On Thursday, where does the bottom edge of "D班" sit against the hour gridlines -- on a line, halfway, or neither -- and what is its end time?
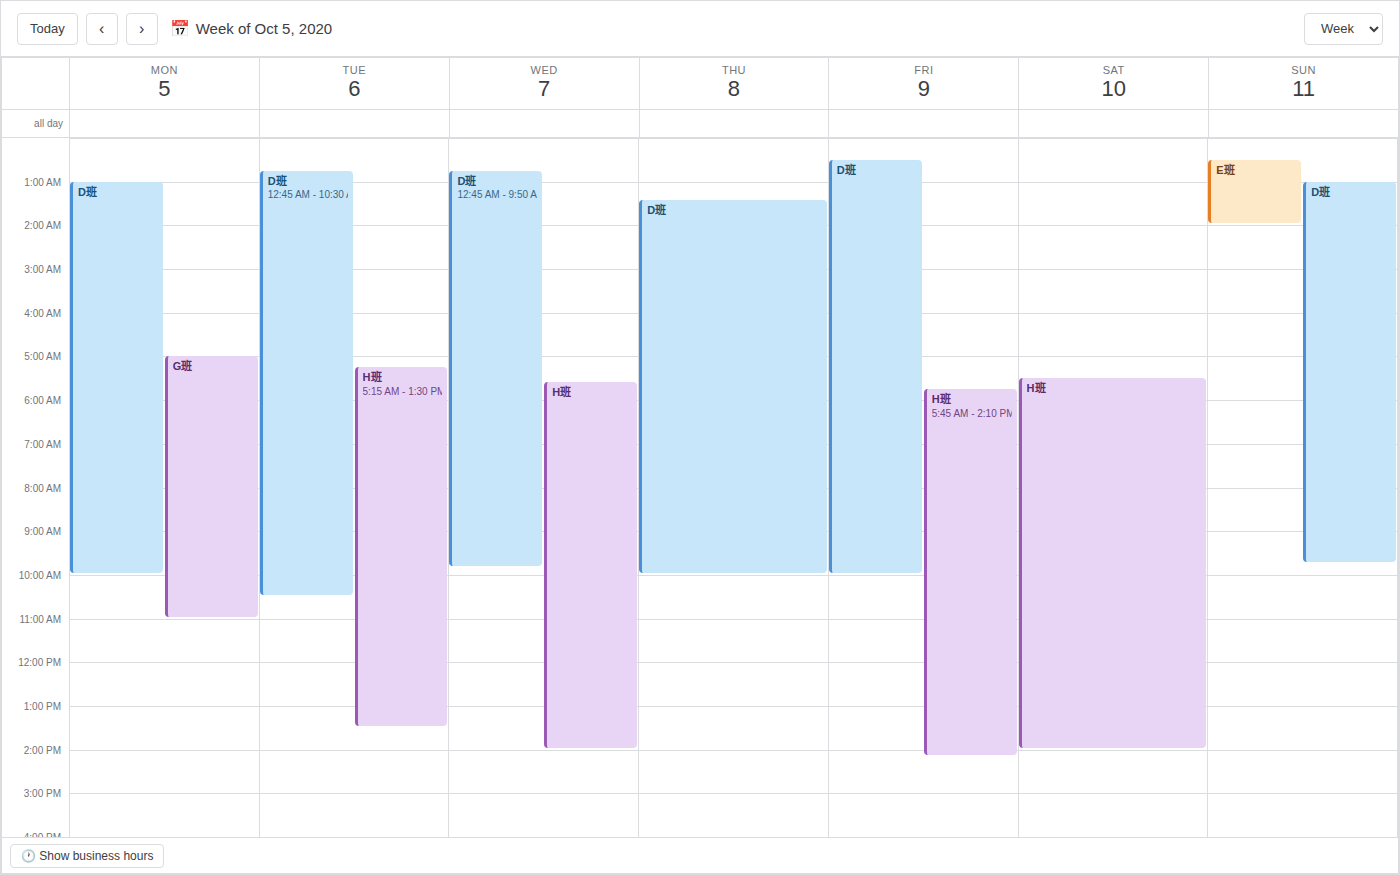
10:00 AM -- exactly on the 10 AM line.